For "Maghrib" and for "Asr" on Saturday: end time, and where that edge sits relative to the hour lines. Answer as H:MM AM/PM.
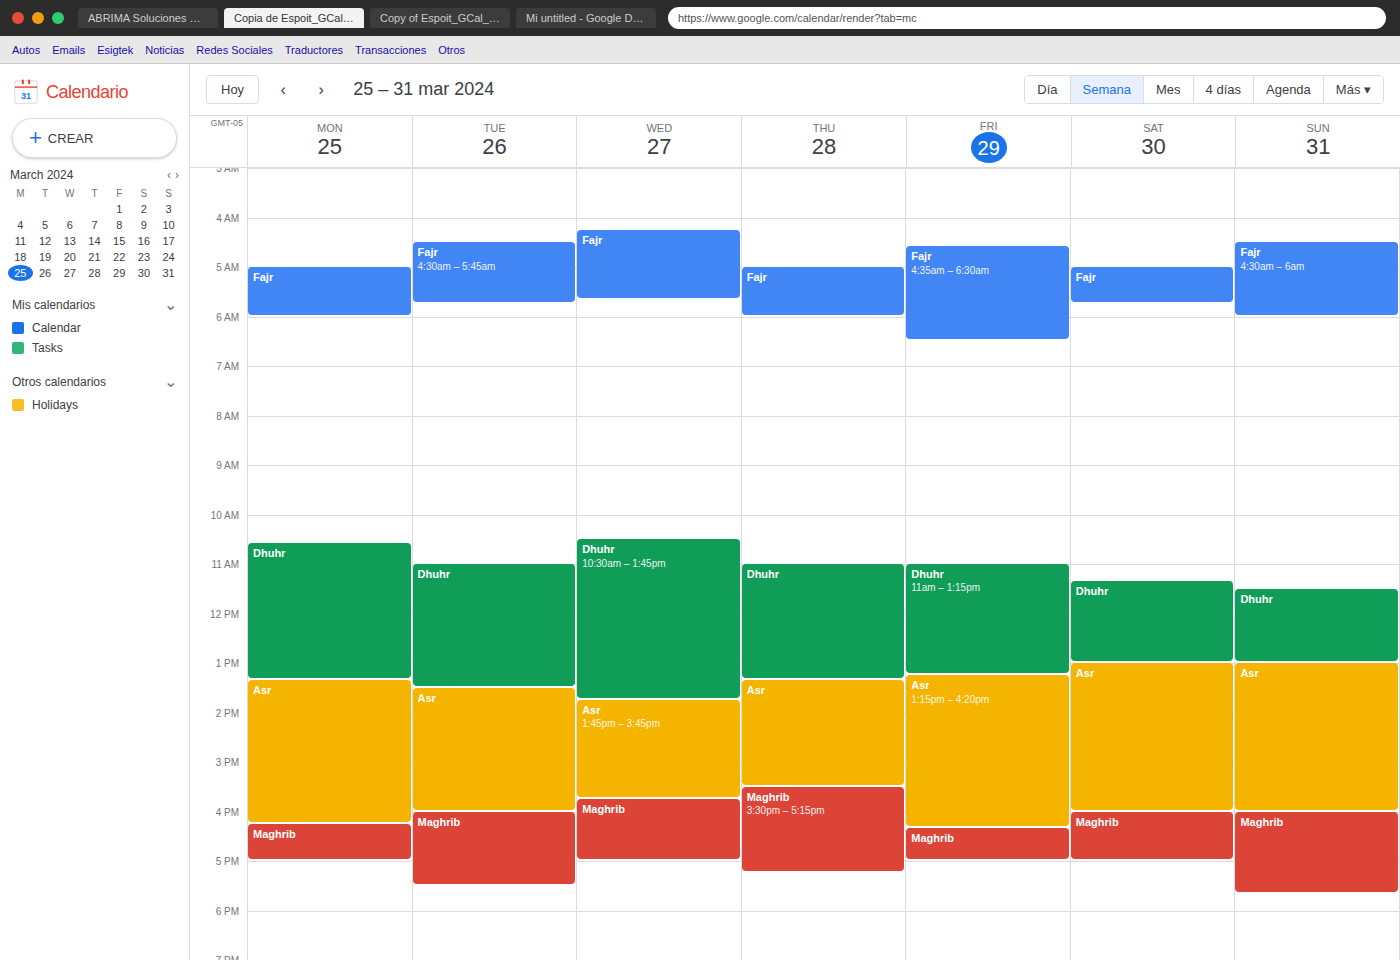
"Maghrib": 5:00 PM, exactly on the 5 PM line. "Asr": 4:00 PM, exactly on the 4 PM line.